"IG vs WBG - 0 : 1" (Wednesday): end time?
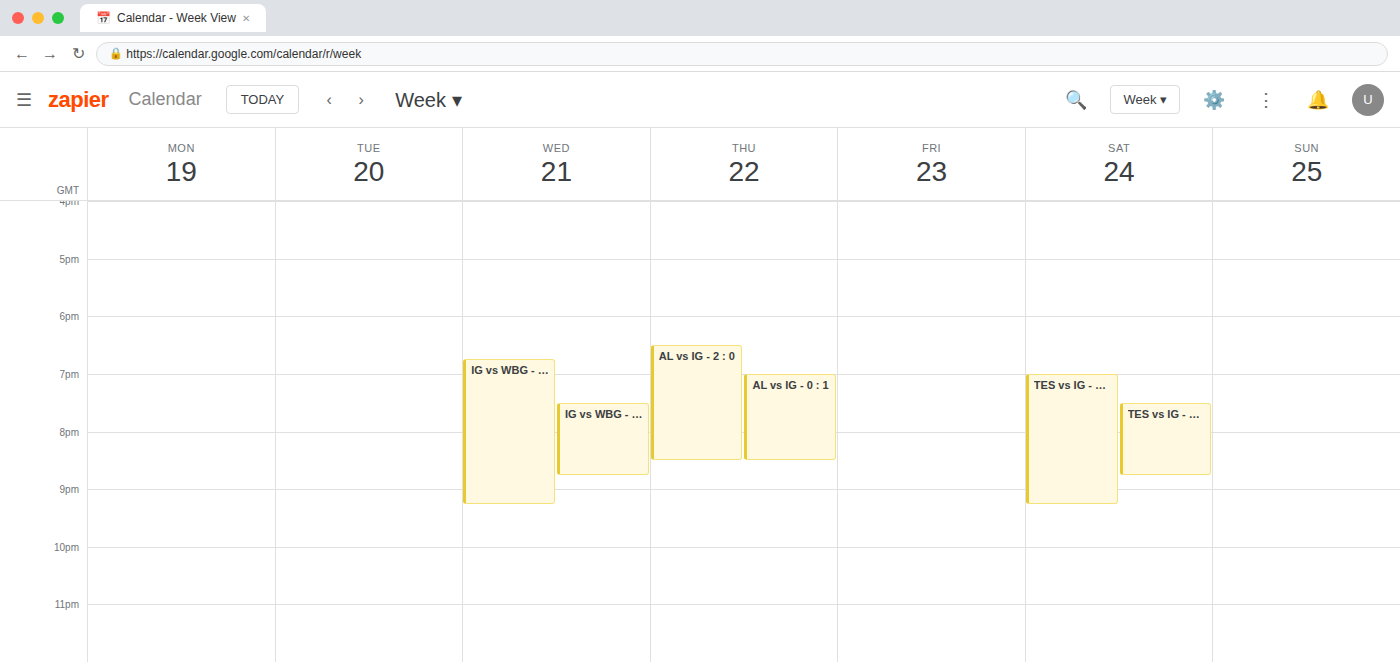
8:45 PM